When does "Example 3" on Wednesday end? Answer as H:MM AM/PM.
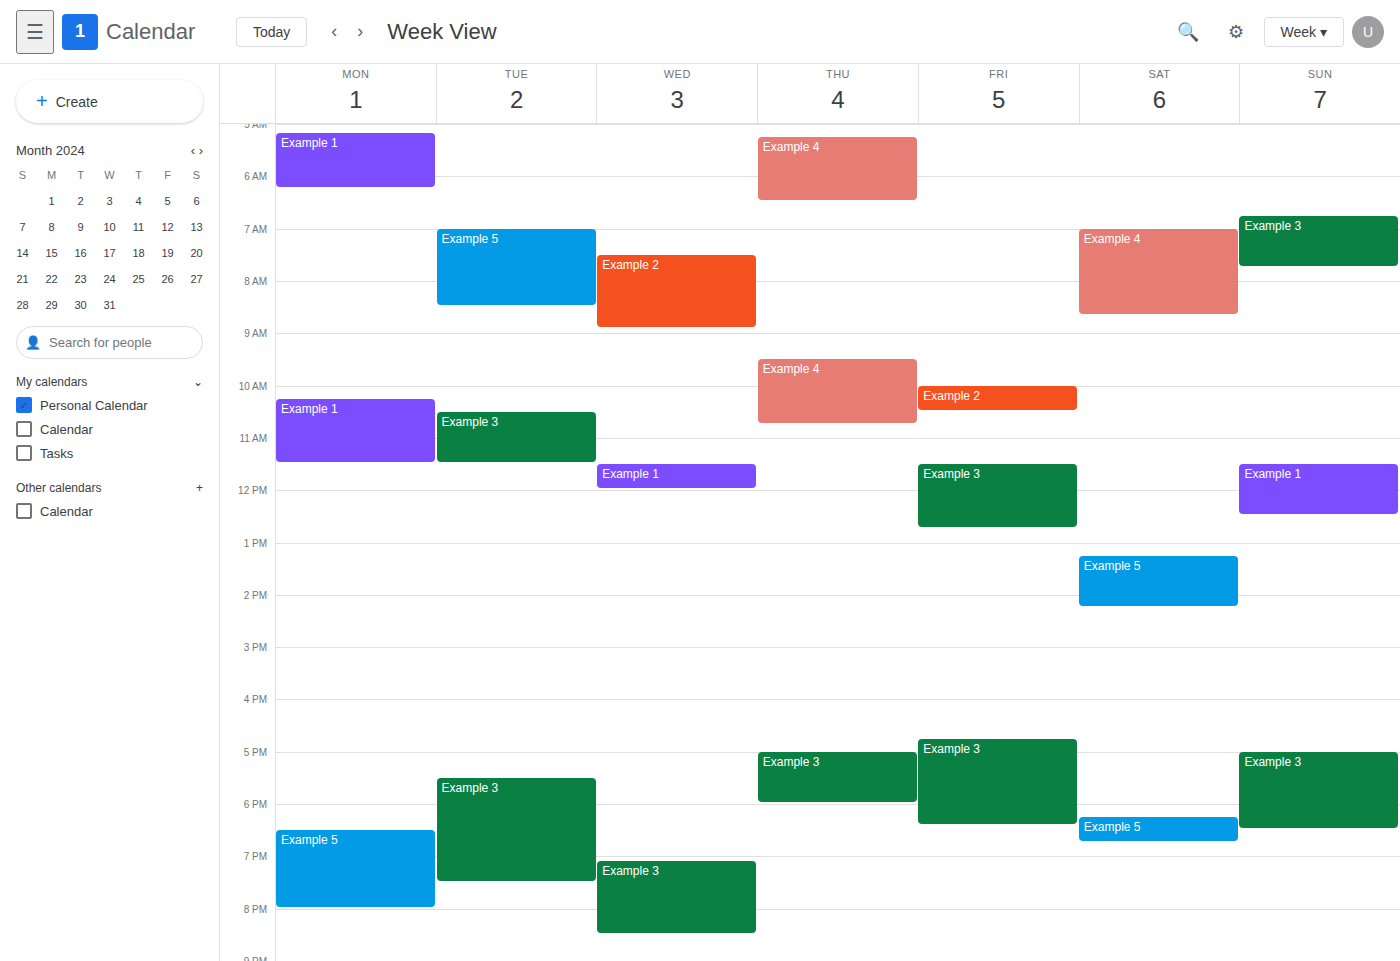
8:30 PM